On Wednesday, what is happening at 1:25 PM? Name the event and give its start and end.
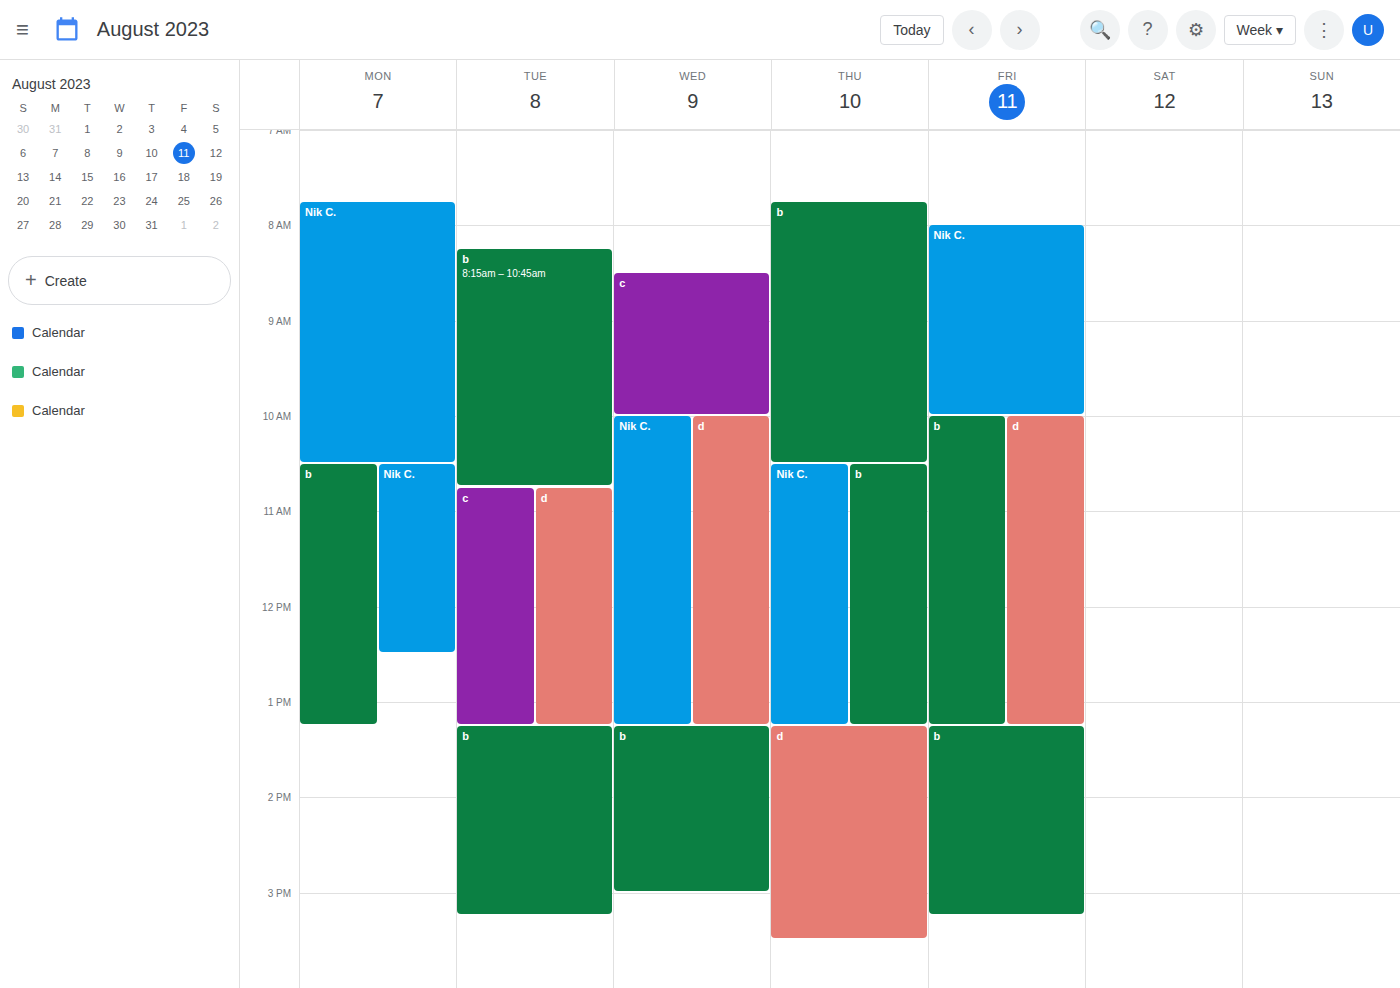
"b", 1:15 PM to 3:00 PM